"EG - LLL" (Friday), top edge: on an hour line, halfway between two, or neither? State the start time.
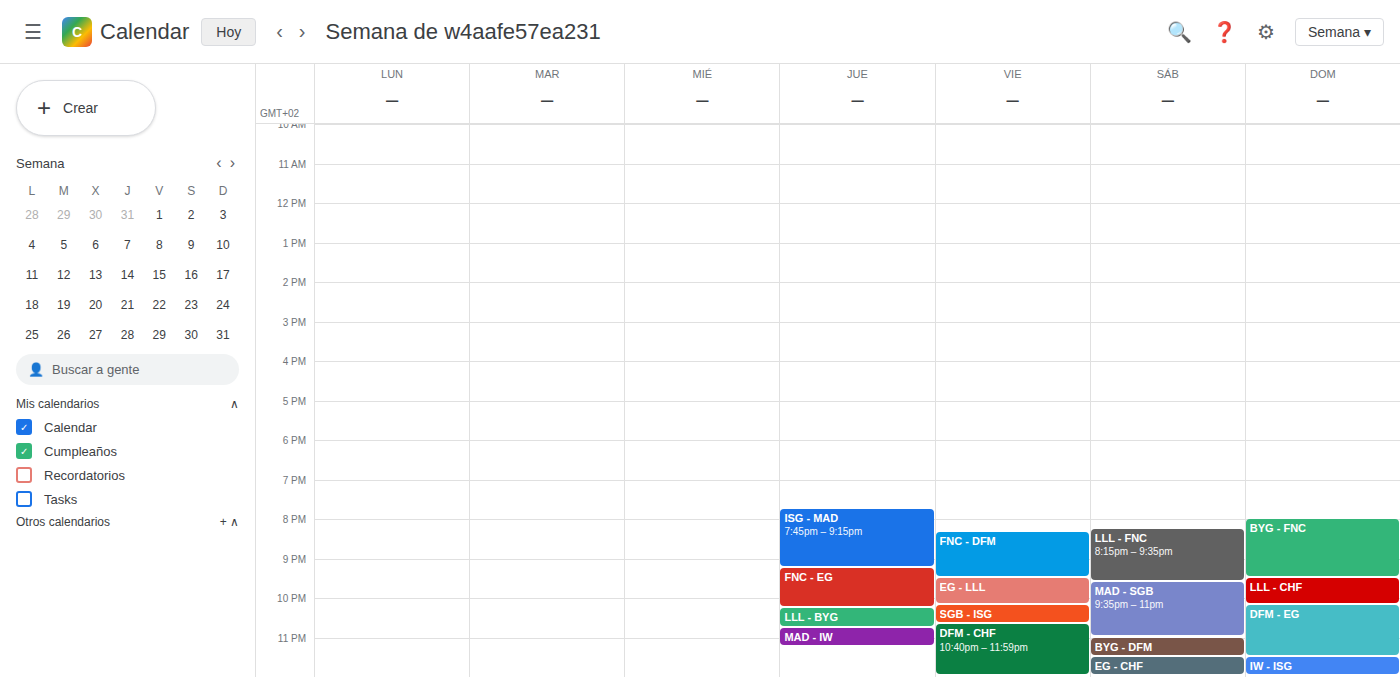
9:30 PM -- halfway between the 9 PM and 10 PM lines.